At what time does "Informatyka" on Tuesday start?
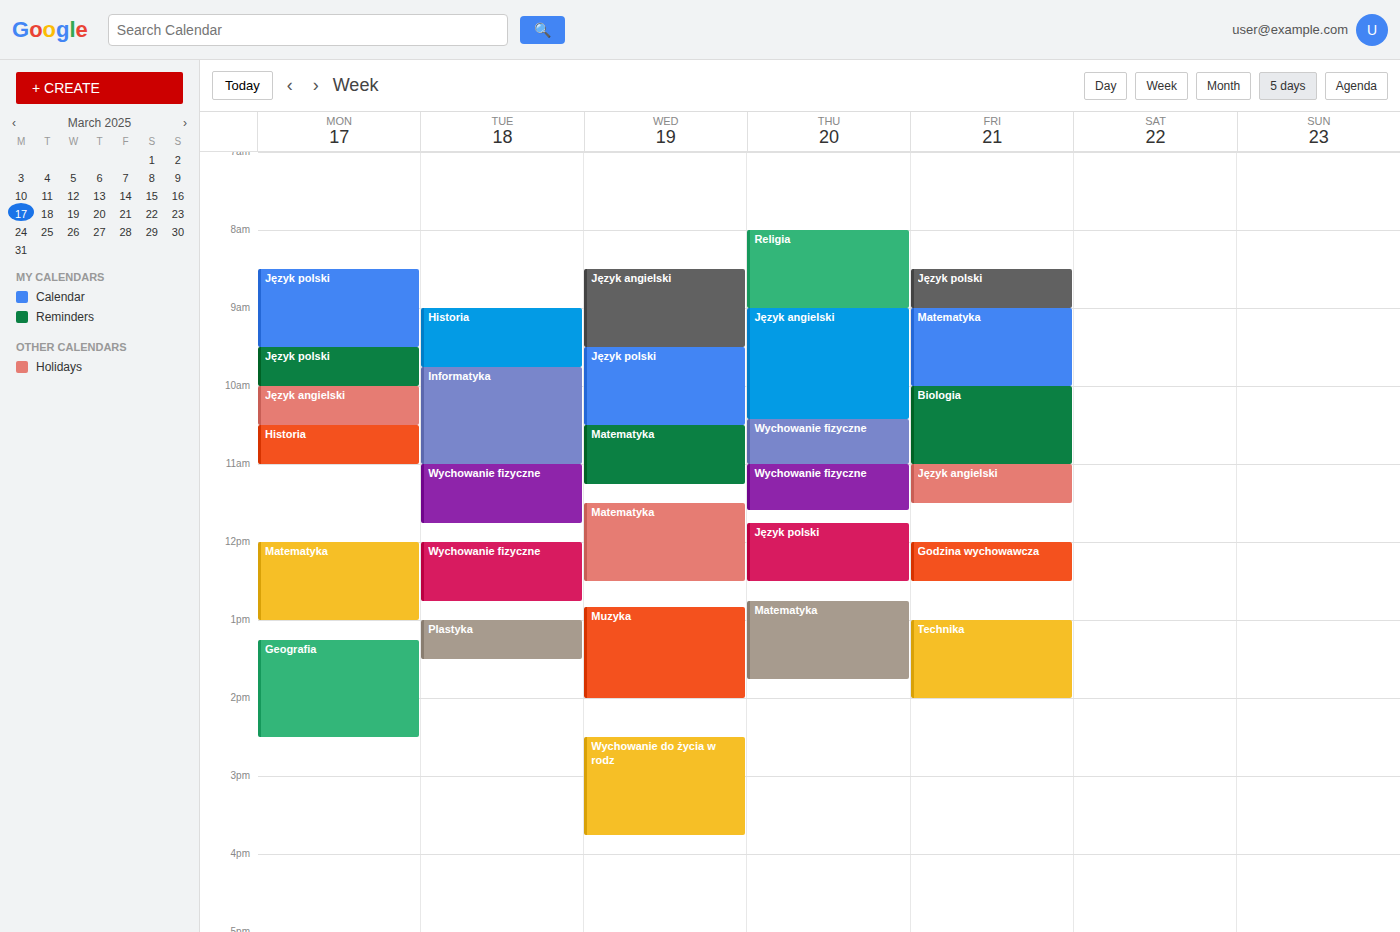
9:45 AM